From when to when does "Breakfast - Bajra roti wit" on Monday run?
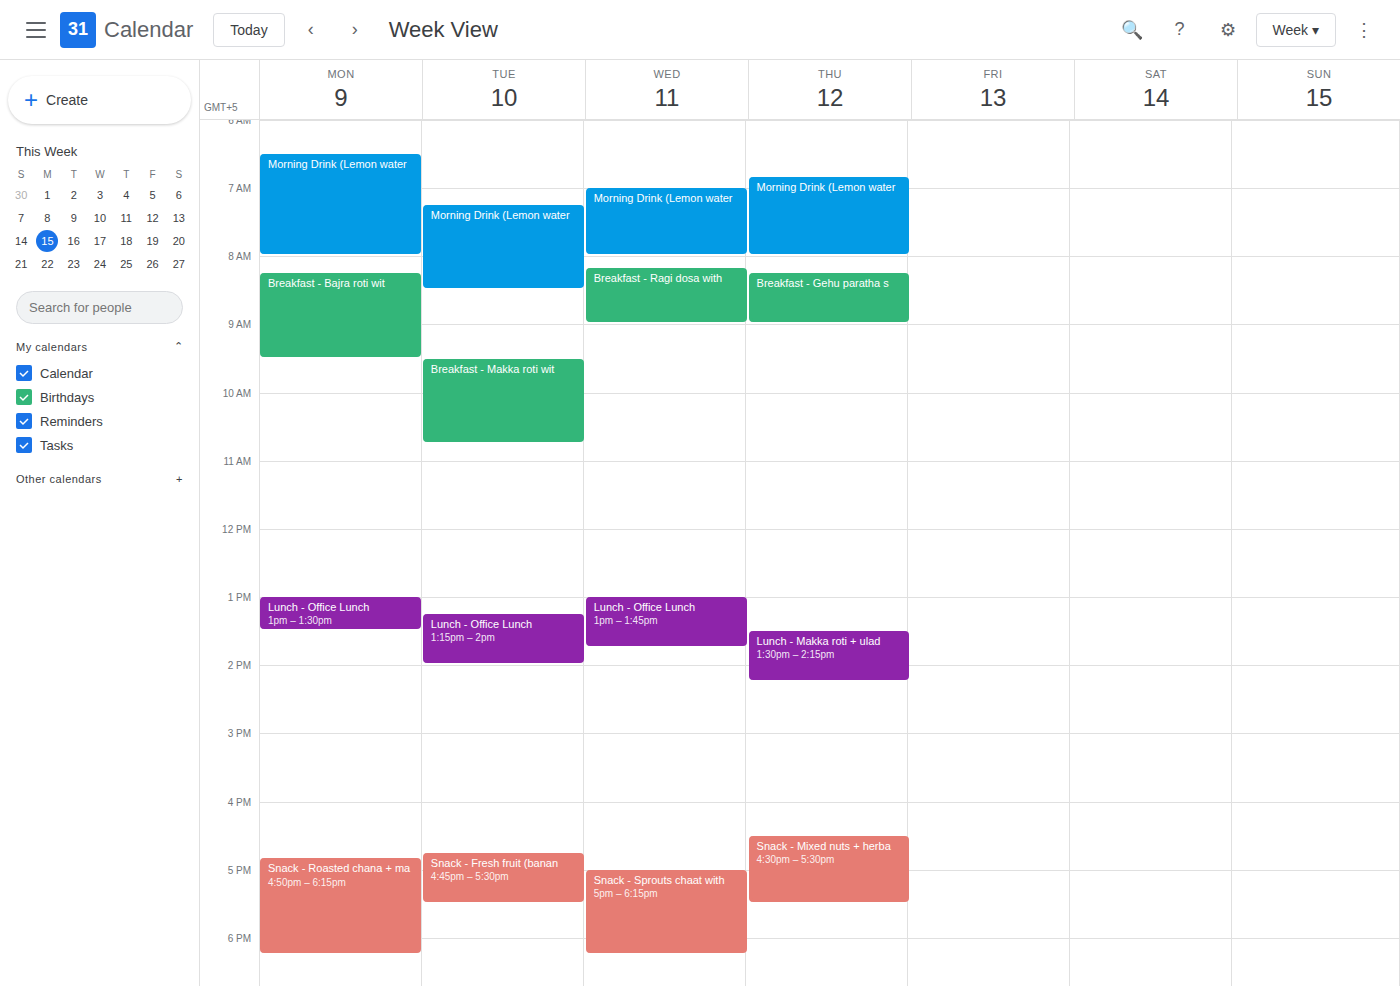
8:15 AM to 9:30 AM